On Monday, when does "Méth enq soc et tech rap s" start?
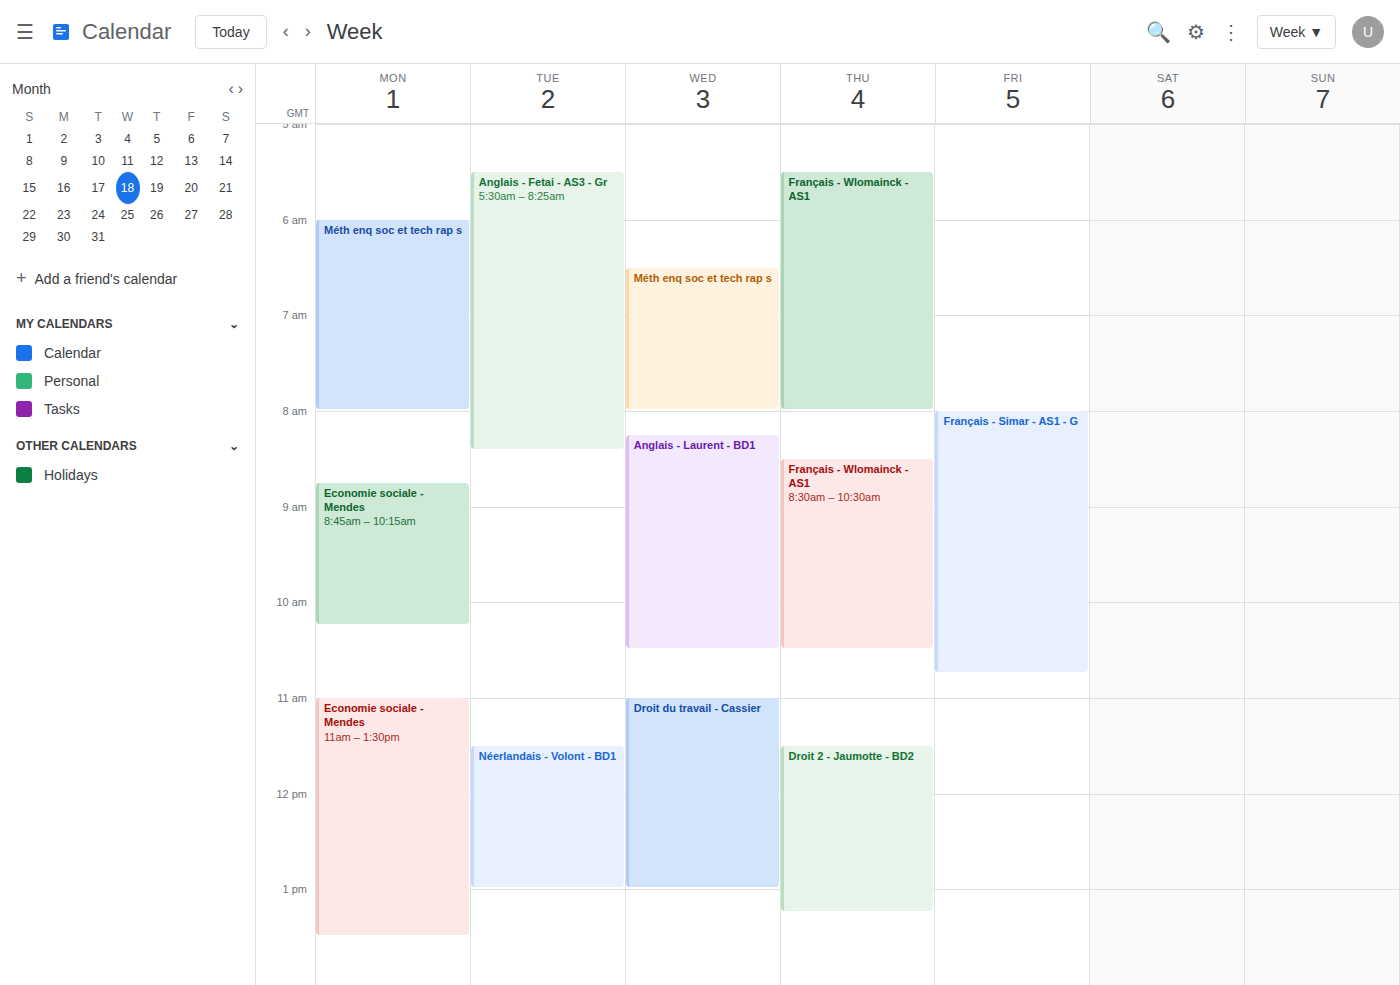
6:00 AM